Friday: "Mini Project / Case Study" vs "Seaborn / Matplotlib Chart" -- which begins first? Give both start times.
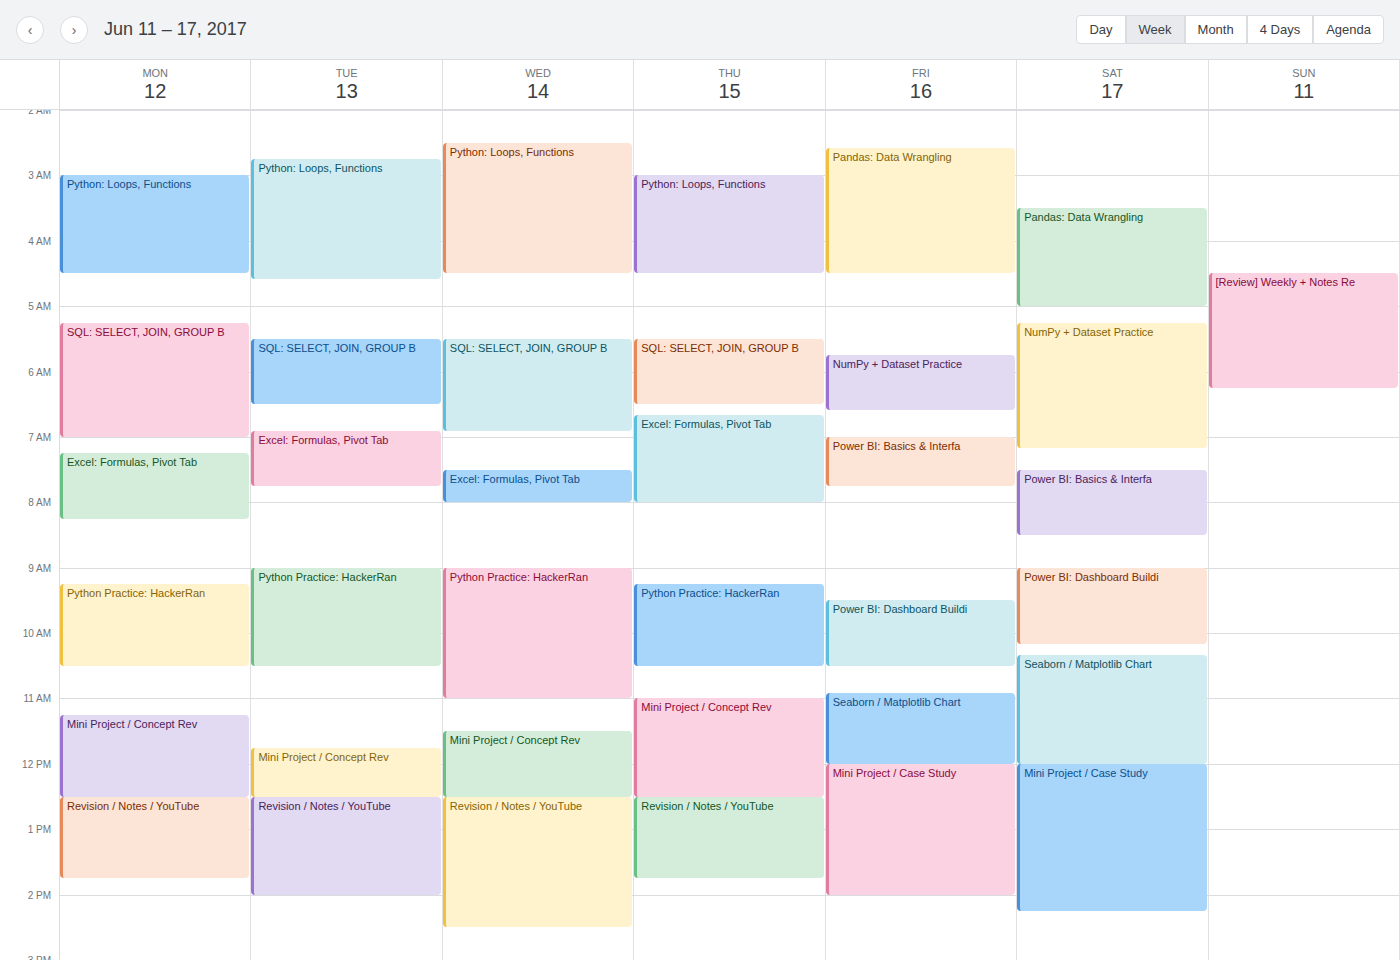
"Seaborn / Matplotlib Chart" 10:55 AM; "Mini Project / Case Study" 12:00 PM.